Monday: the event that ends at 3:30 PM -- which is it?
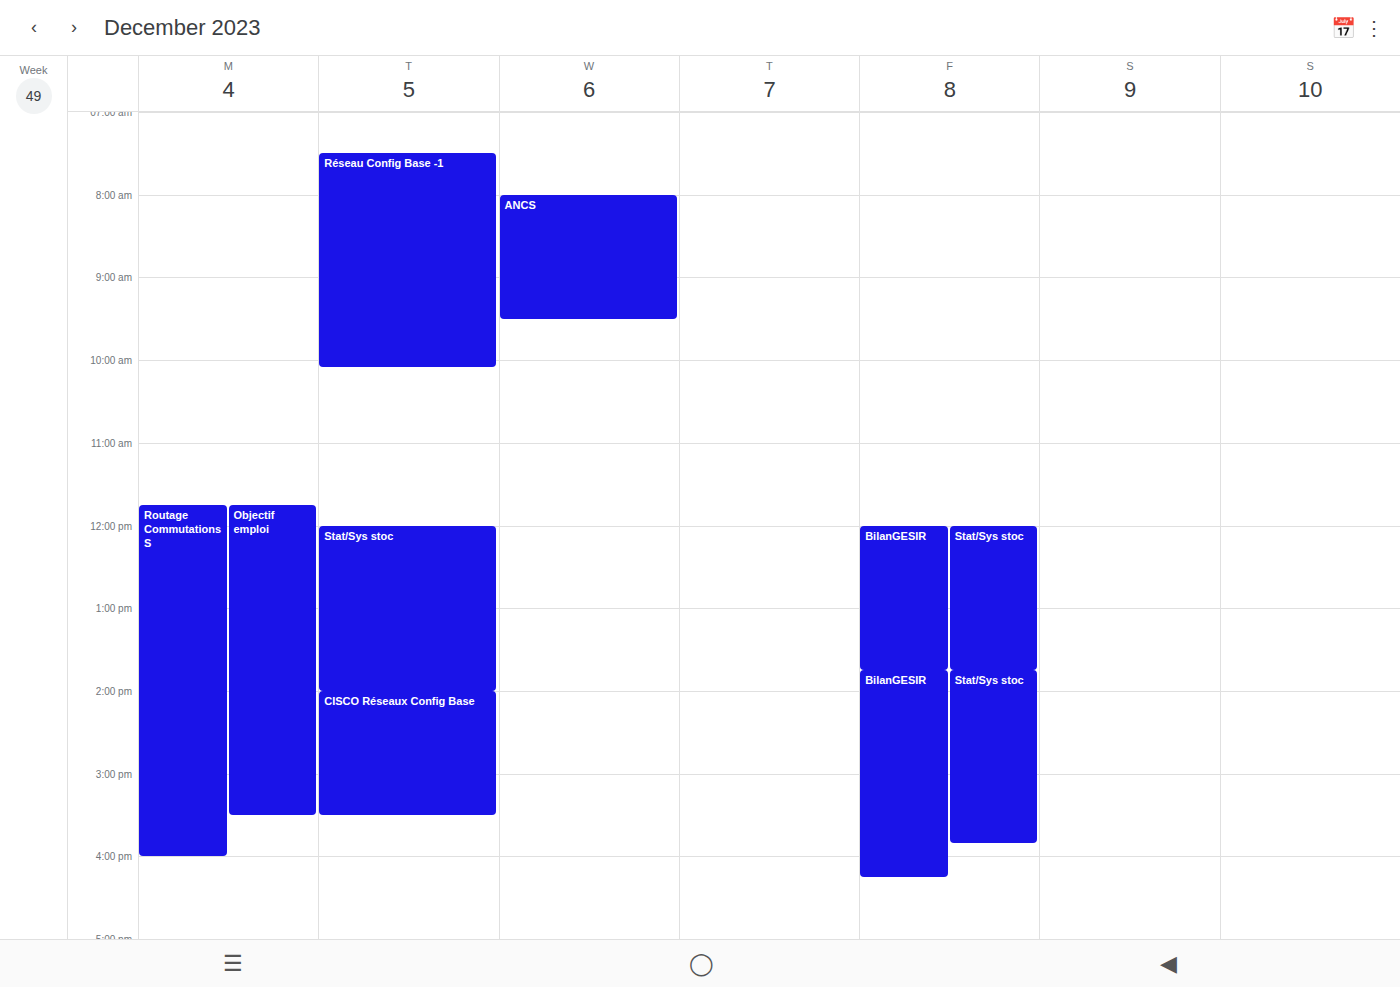
"Objectif emploi"